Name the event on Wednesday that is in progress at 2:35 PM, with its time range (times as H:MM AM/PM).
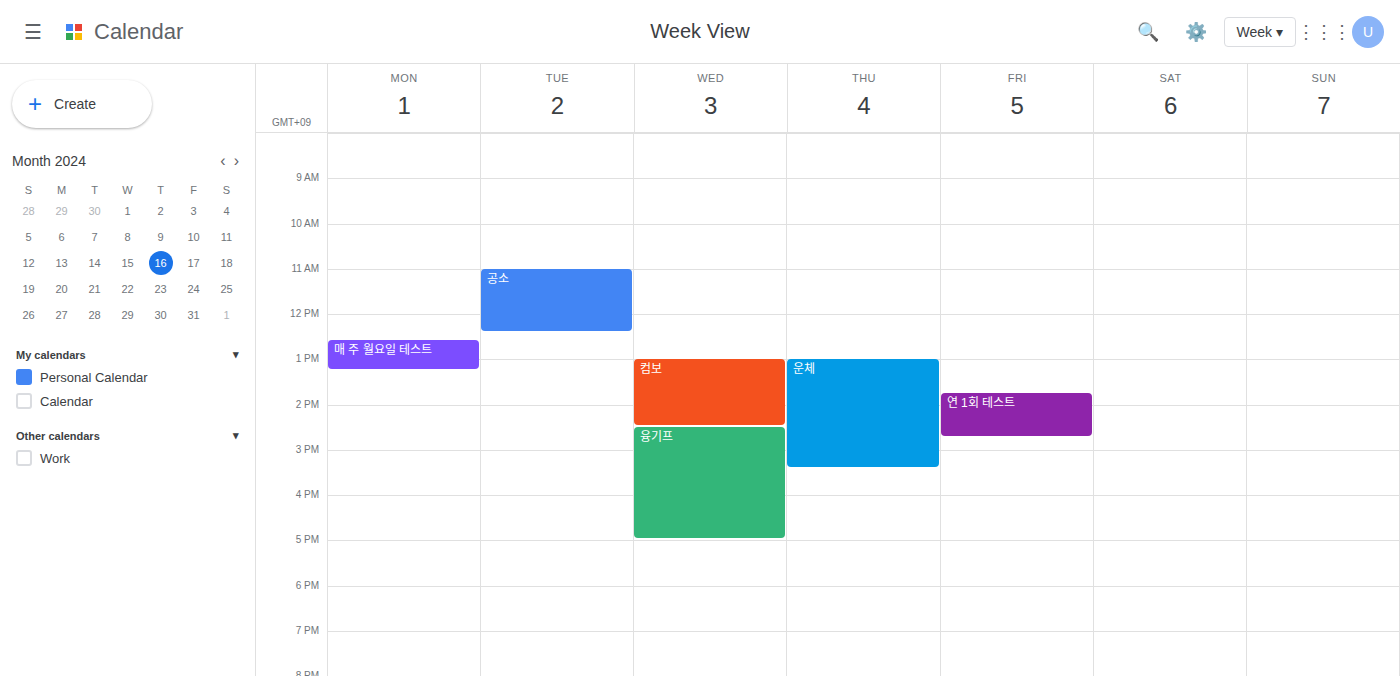
"융기프", 2:30 PM to 5:00 PM